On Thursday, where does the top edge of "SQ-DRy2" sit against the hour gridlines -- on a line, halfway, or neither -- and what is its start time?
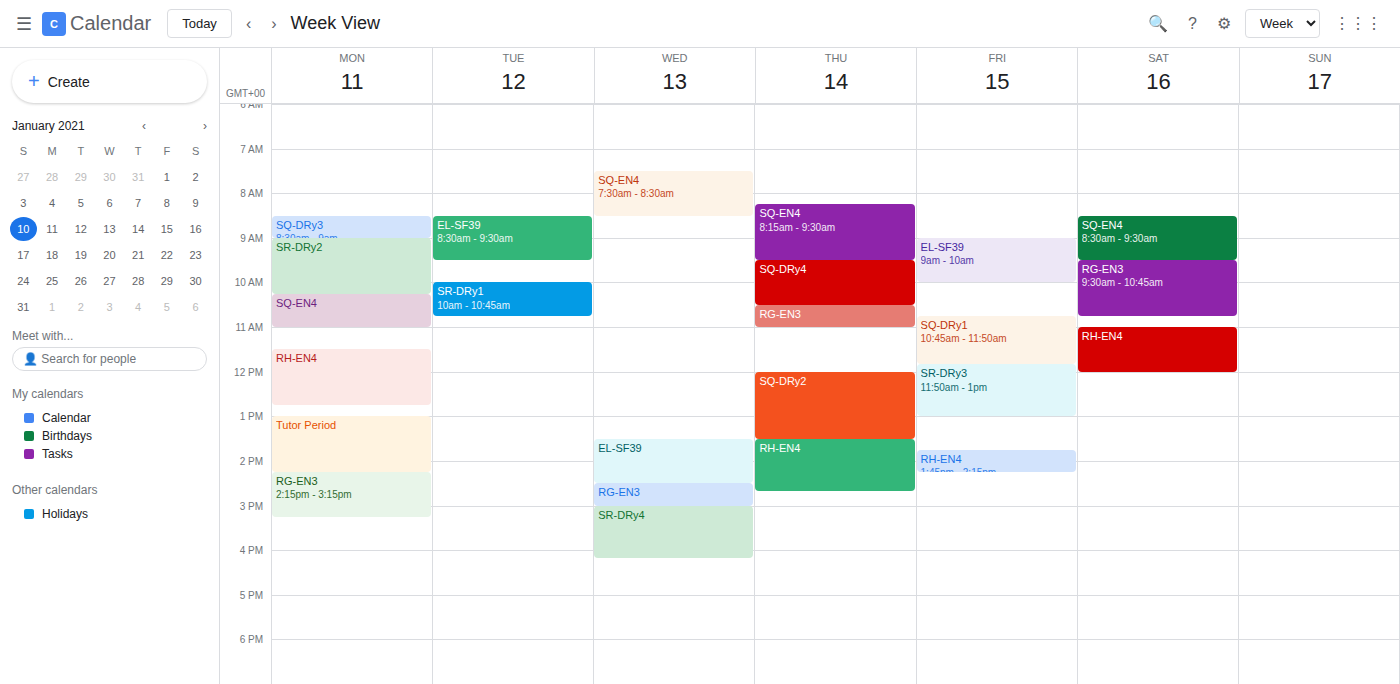
12:00 PM -- exactly on the 12 PM line.